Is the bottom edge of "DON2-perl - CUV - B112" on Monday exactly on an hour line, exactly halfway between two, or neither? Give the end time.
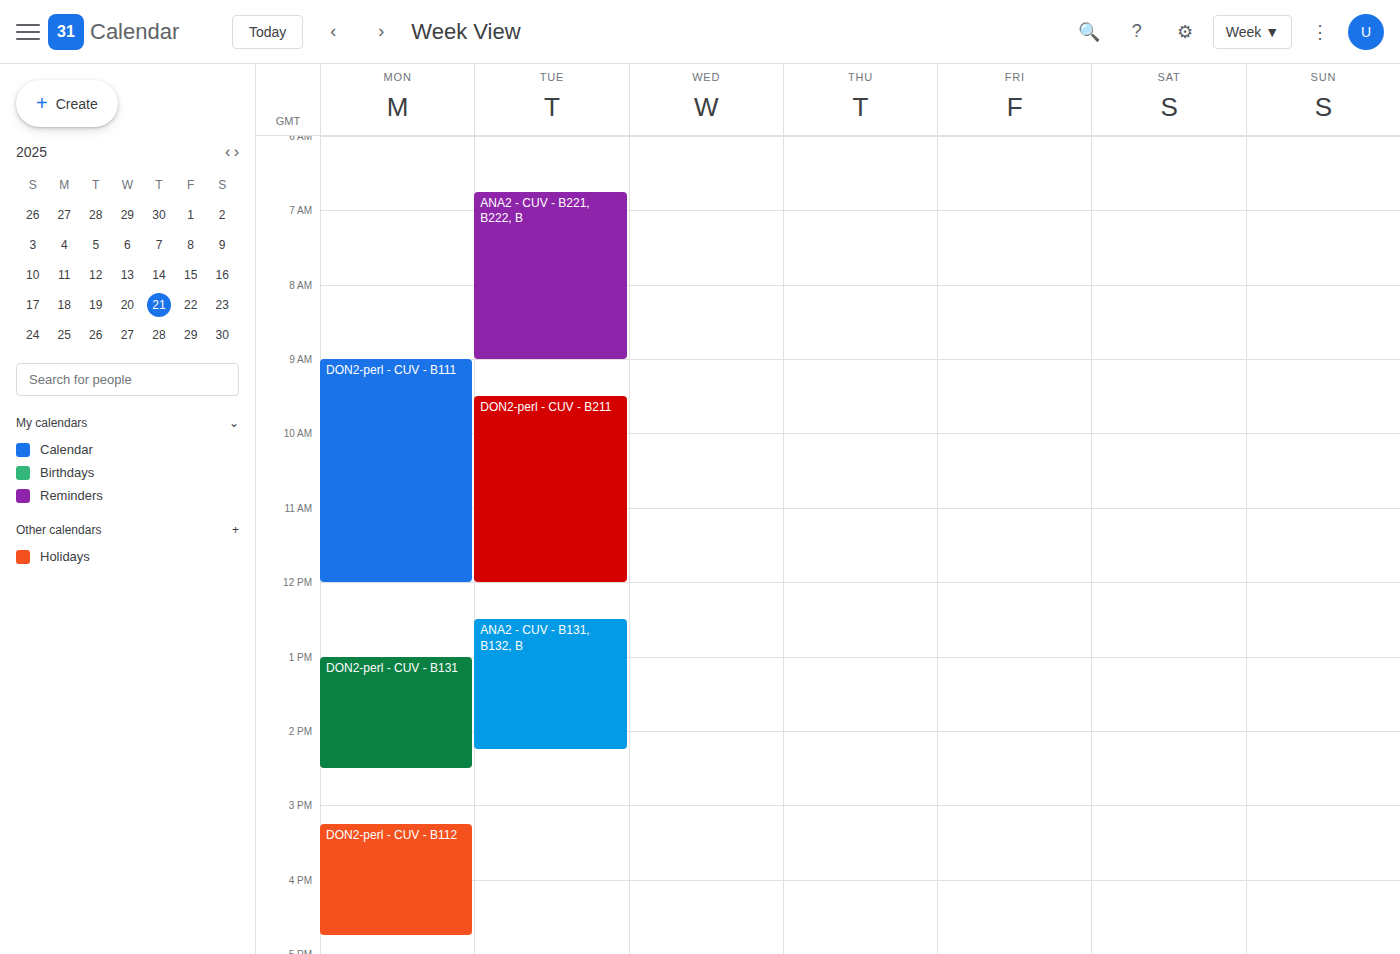
4:45 PM -- neither: three quarters of the way from the 4 PM line to the 5 PM line.